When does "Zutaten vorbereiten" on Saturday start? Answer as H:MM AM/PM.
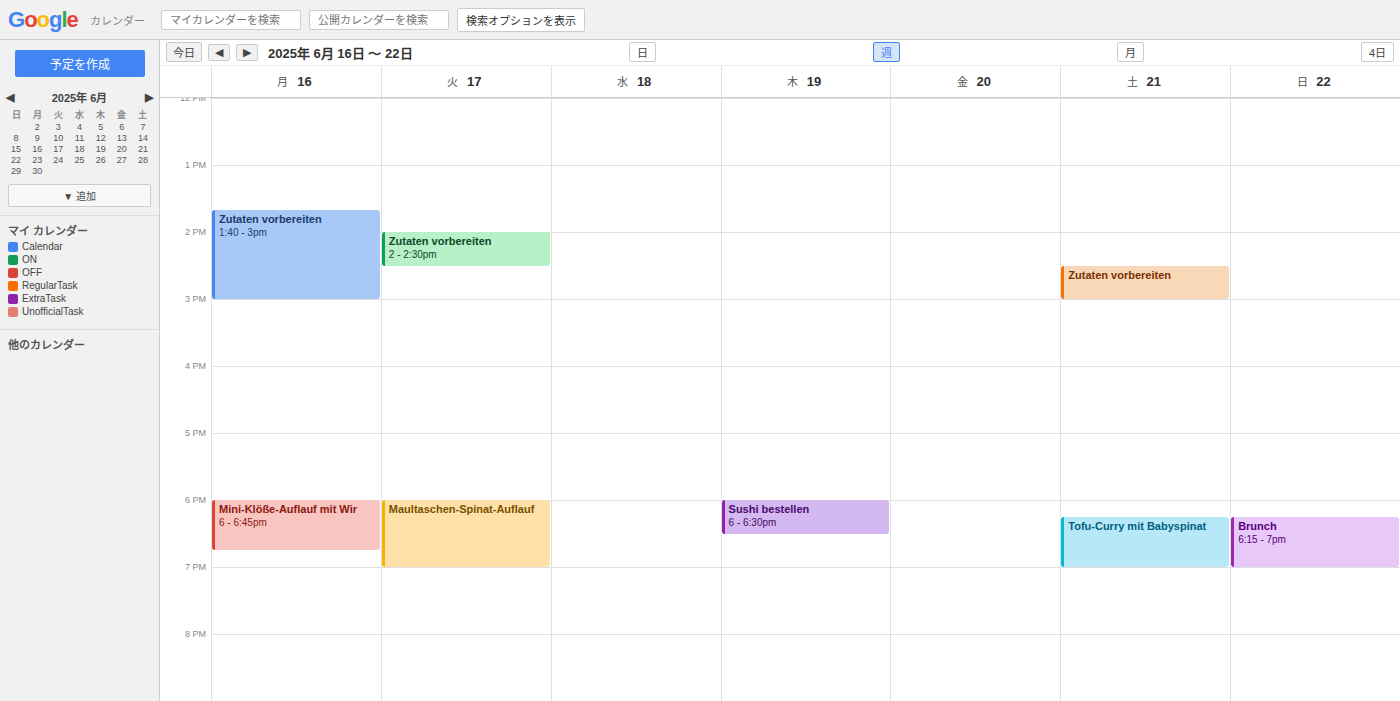
2:30 PM